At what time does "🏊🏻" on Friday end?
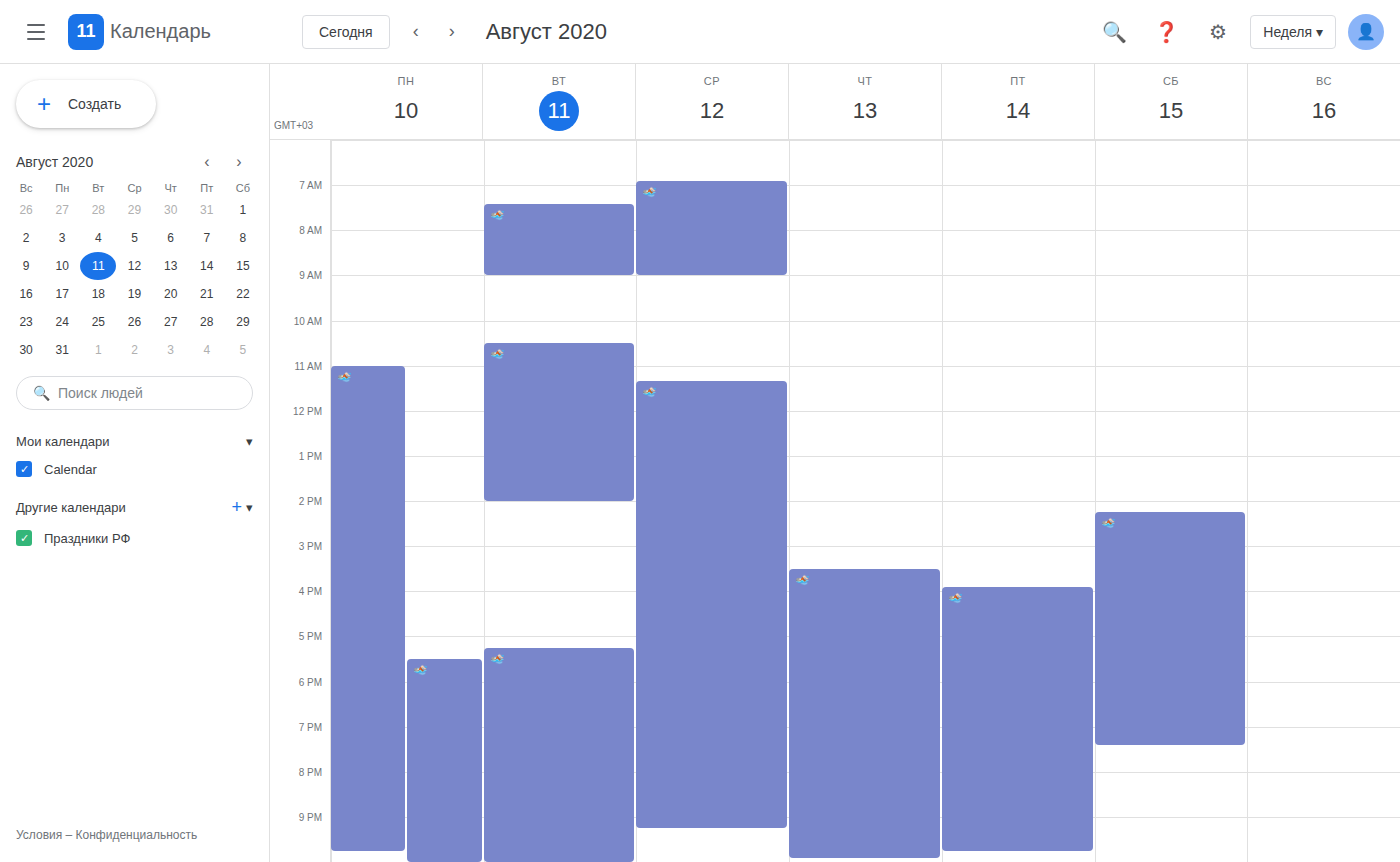
9:45 PM